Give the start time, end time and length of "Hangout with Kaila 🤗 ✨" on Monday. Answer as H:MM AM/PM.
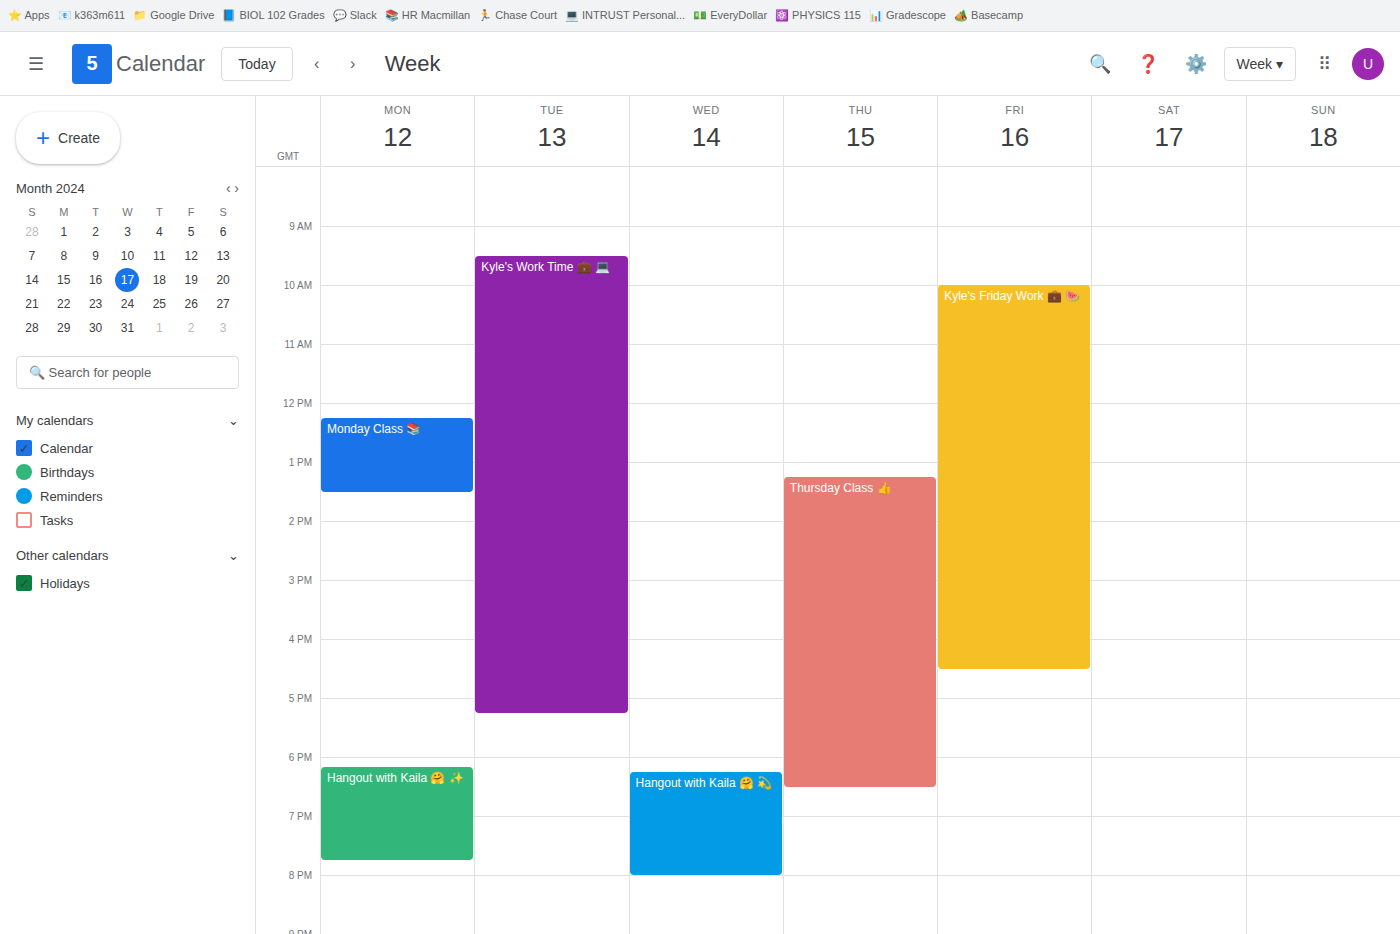
6:10 PM to 7:45 PM, 1 hour 35 minutes